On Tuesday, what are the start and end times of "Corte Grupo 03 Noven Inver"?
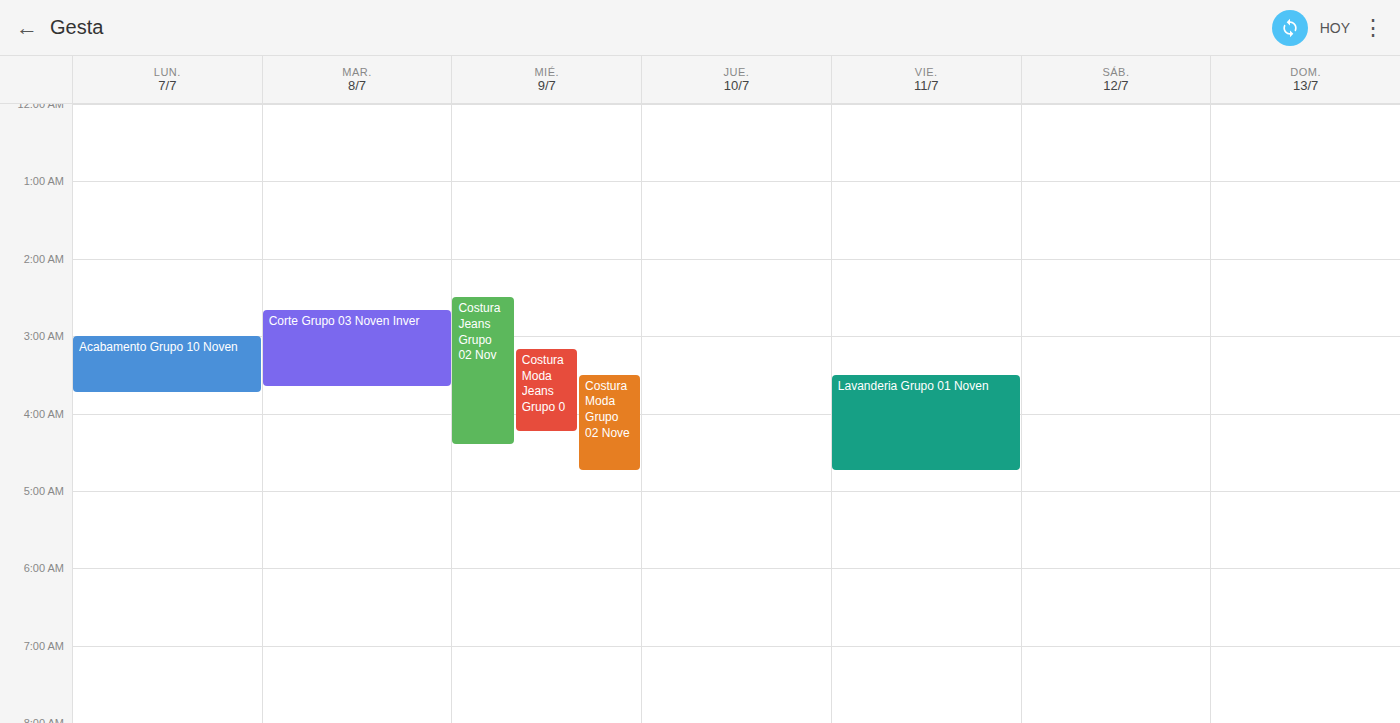
2:40 AM to 3:40 AM